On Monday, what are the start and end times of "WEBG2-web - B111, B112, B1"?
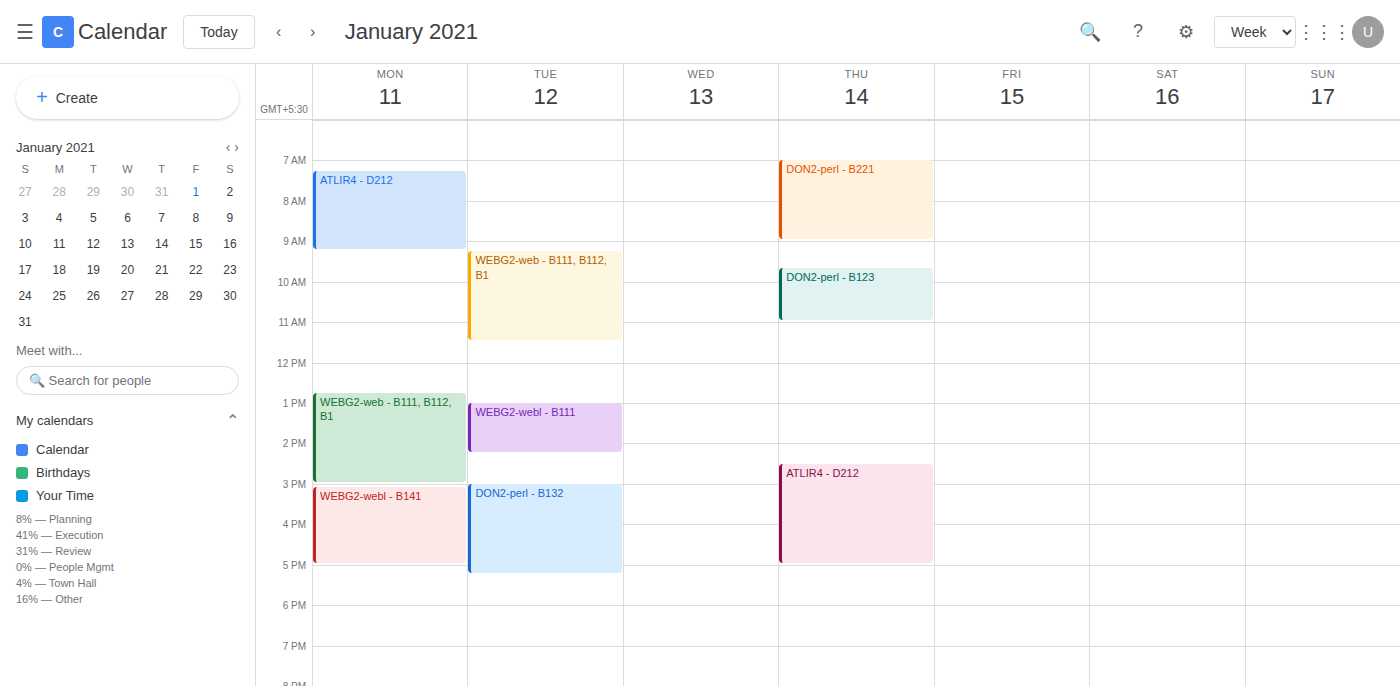
12:45 PM to 3:00 PM